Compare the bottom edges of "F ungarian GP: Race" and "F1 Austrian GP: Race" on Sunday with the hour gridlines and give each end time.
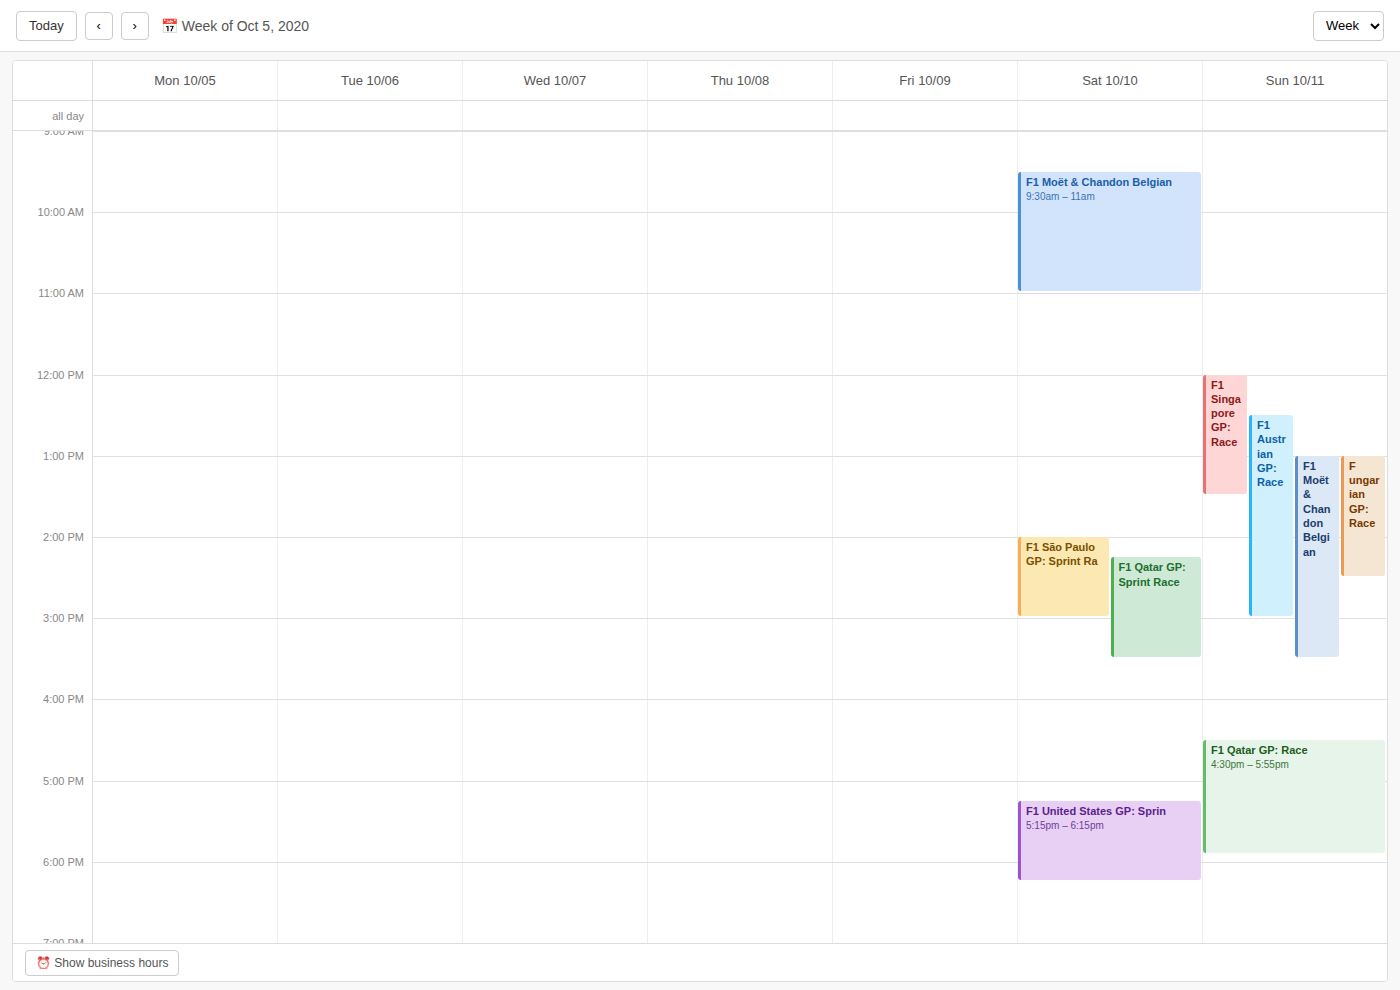
"F ungarian GP: Race": 2:30 PM, halfway between the 2 PM and 3 PM lines. "F1 Austrian GP: Race": 3:00 PM, exactly on the 3 PM line.